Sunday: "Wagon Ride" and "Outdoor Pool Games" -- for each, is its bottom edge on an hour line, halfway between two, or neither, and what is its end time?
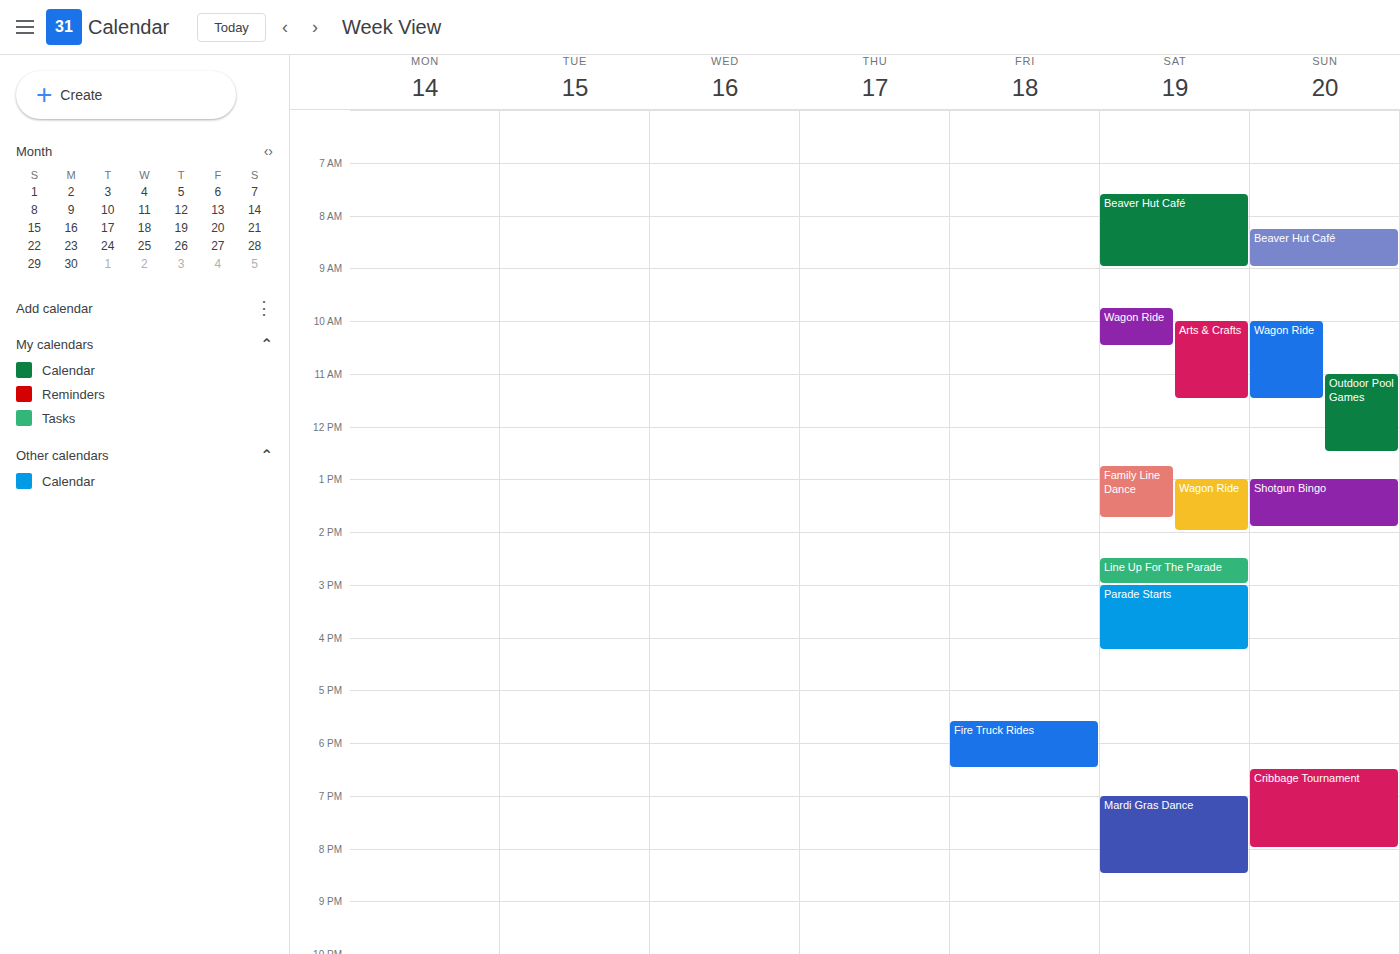
"Wagon Ride": 11:30 AM, halfway between the 11 AM and 12 PM lines. "Outdoor Pool Games": 12:30 PM, halfway between the 12 PM and 1 PM lines.